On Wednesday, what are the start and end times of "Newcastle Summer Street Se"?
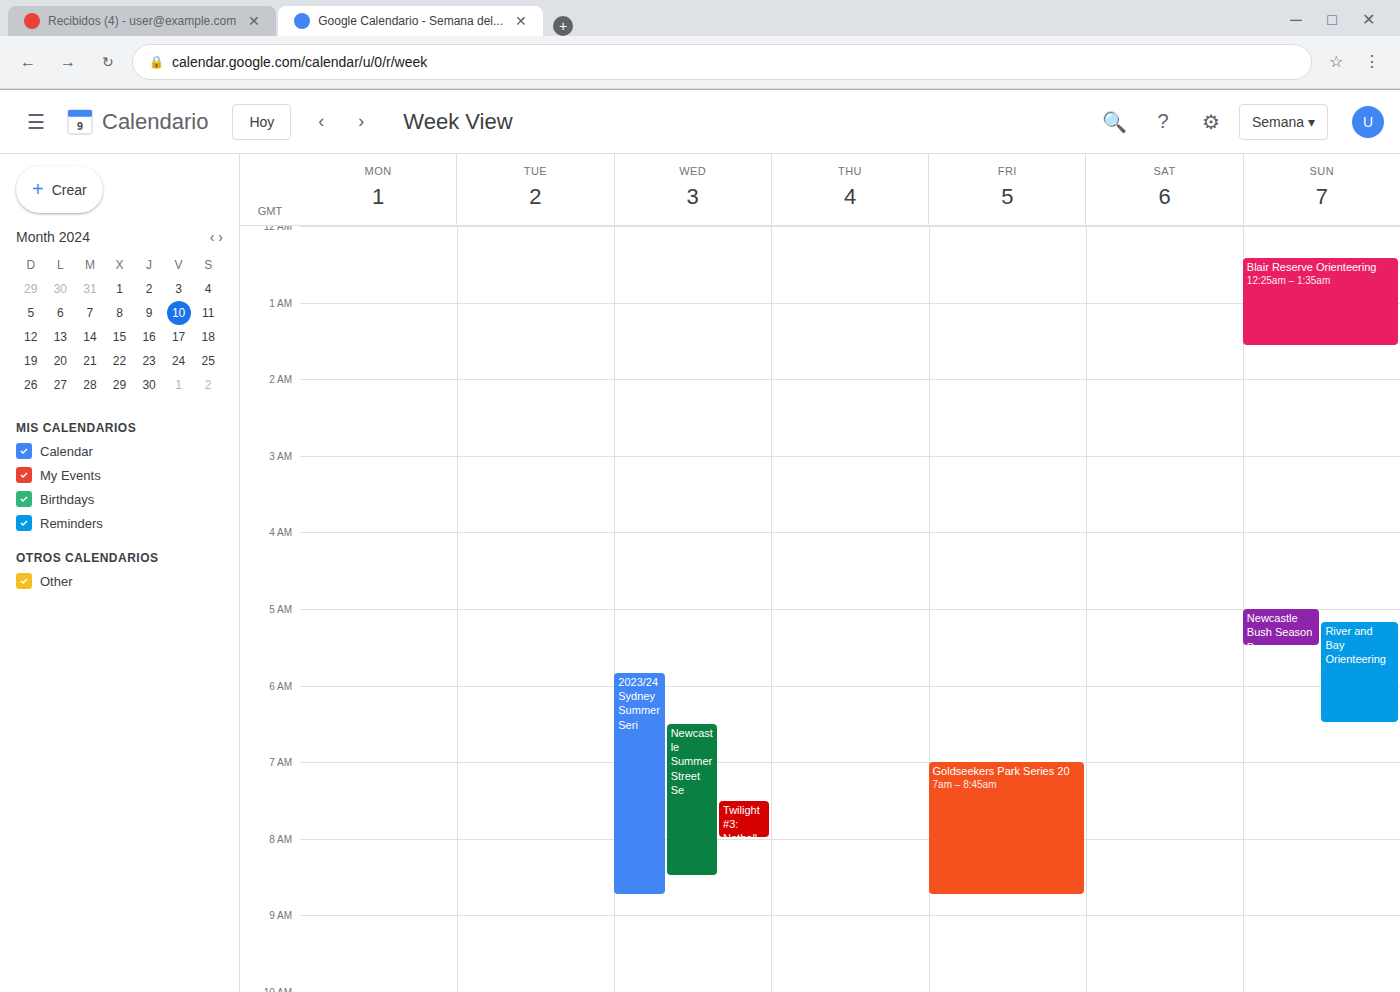
6:30 AM to 8:30 AM